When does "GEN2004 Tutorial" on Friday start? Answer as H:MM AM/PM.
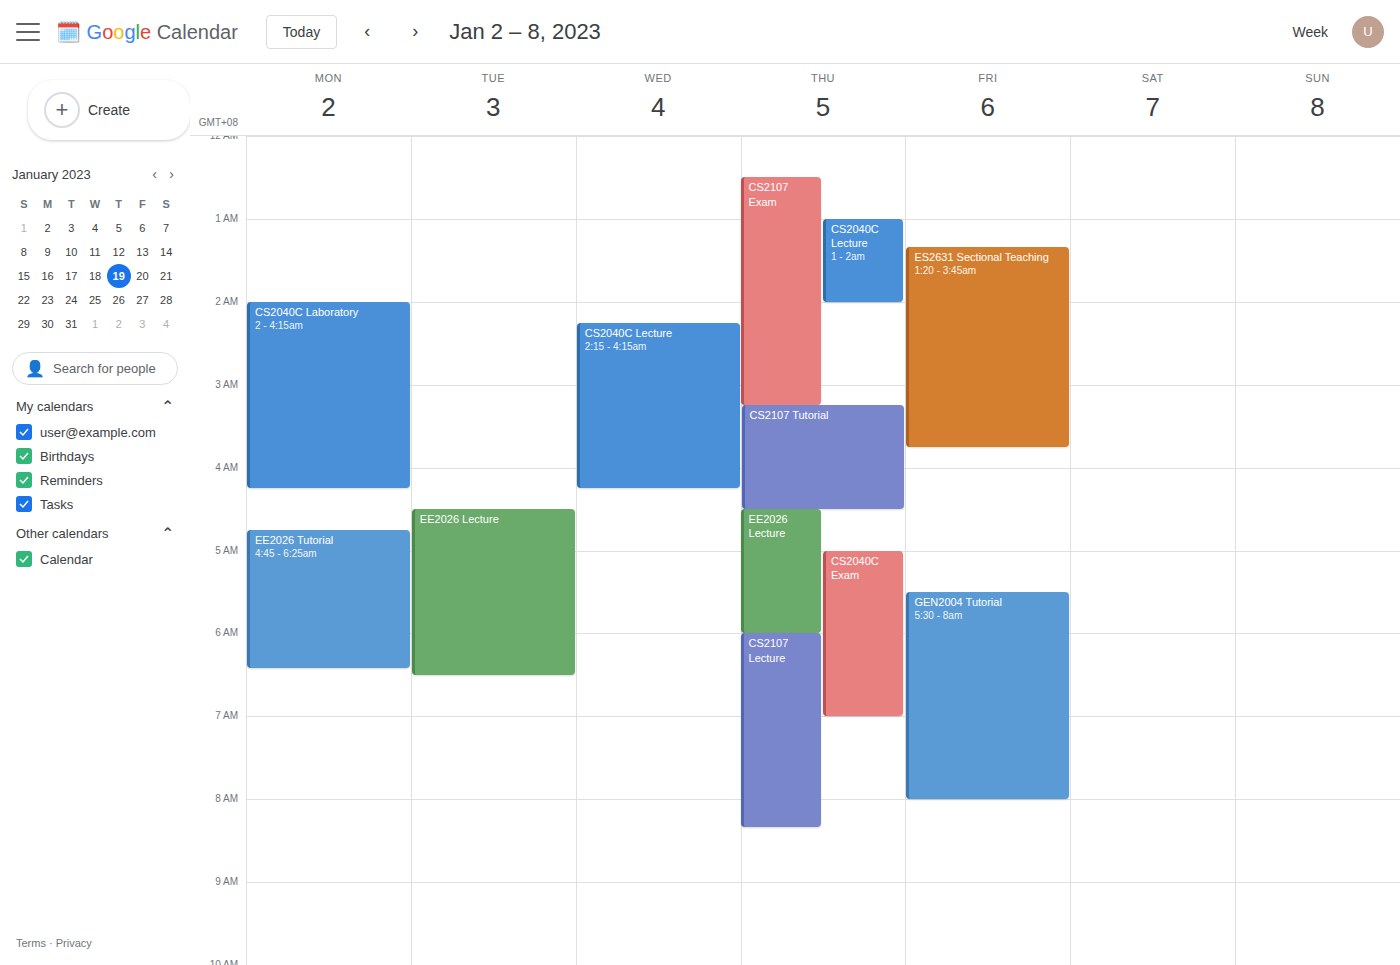
5:30 AM